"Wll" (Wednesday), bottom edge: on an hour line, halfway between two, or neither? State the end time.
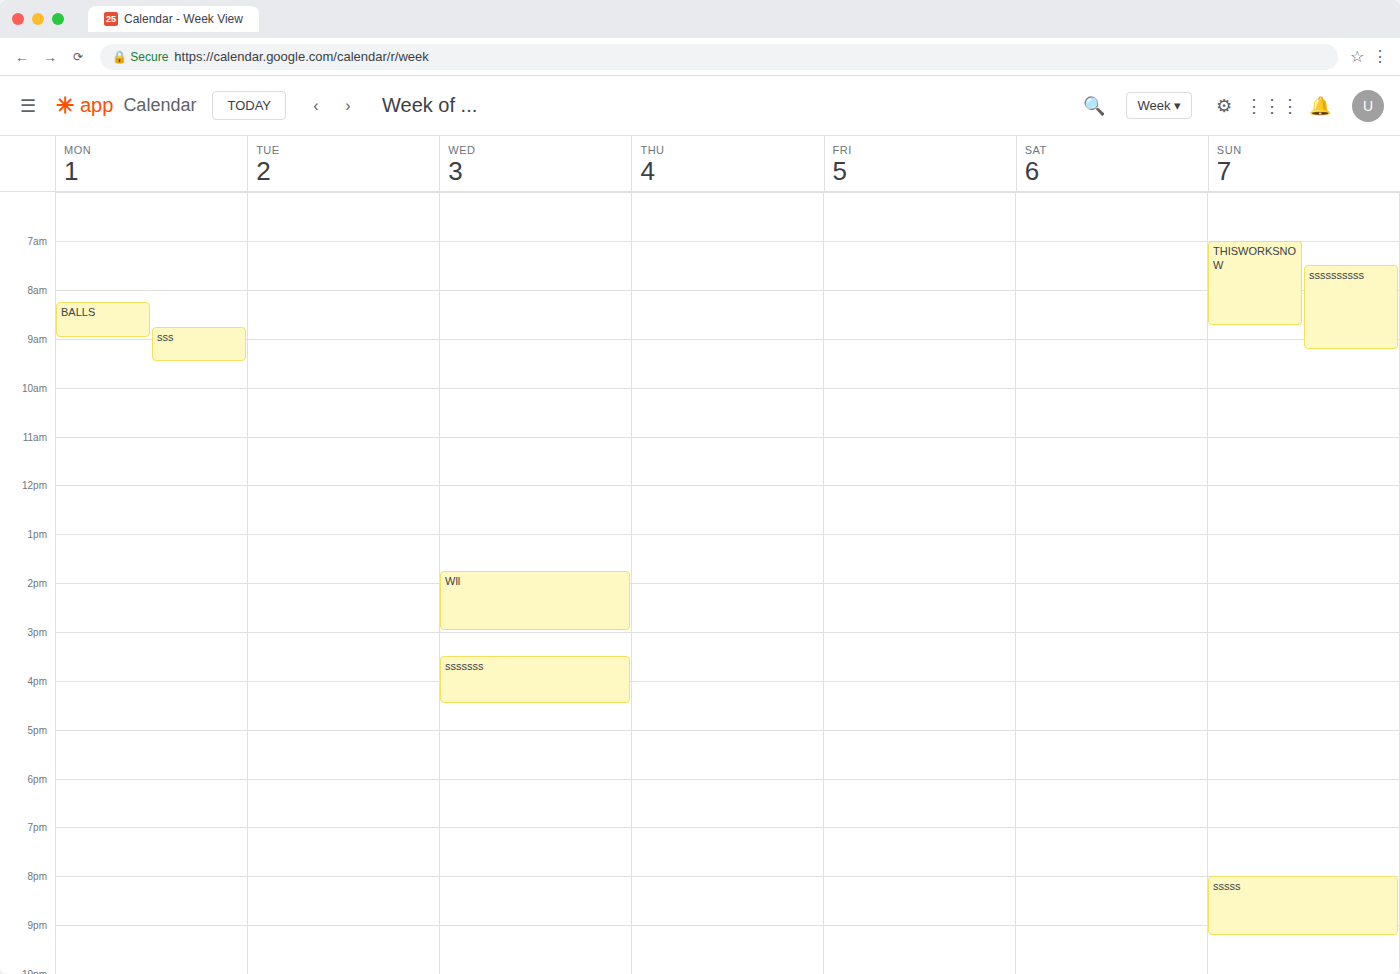
3:00 PM -- exactly on the 3 PM line.